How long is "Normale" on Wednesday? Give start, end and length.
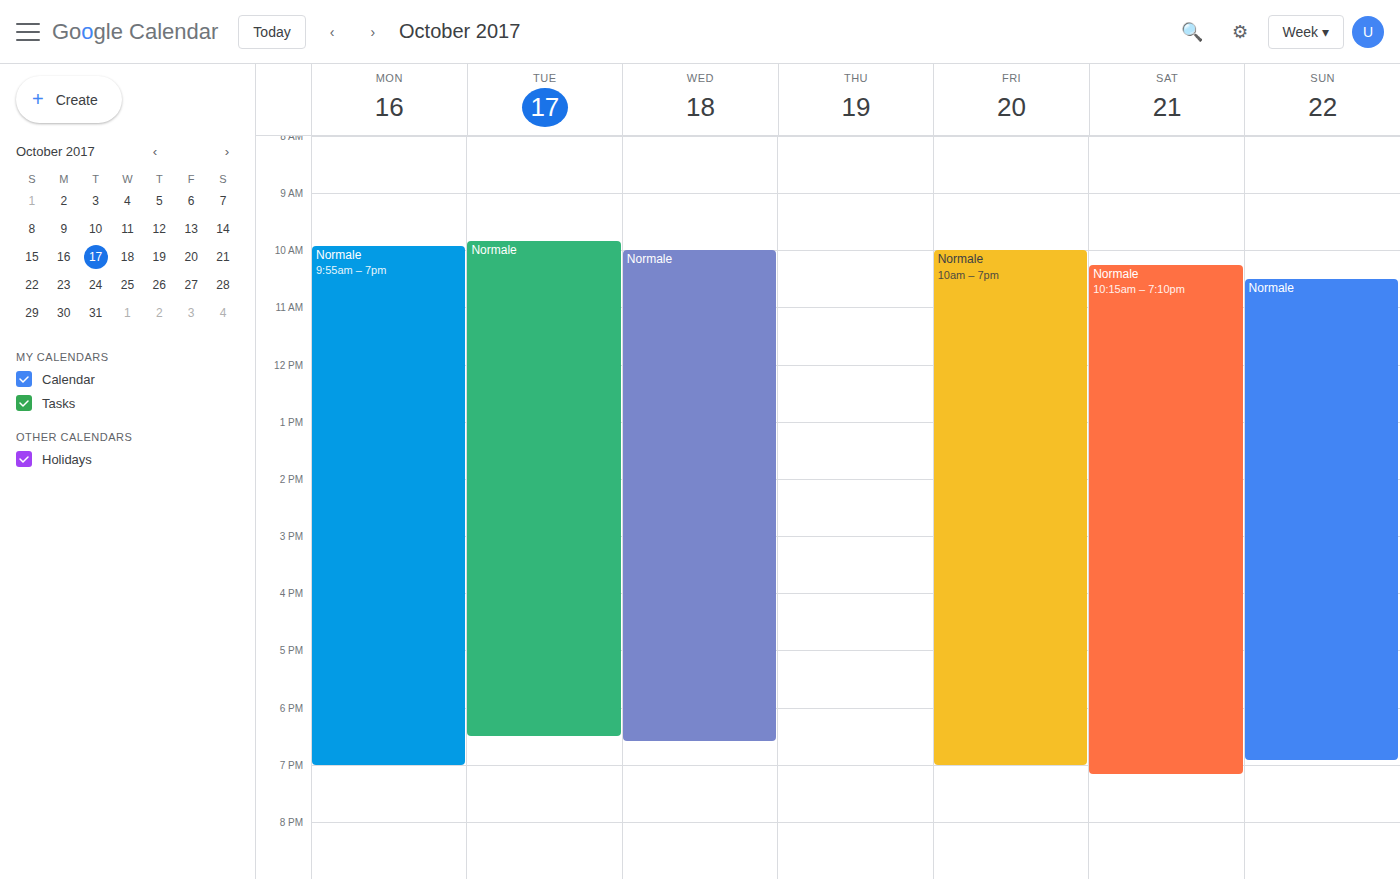
10:00 to 18:35, 8 hours 35 minutes